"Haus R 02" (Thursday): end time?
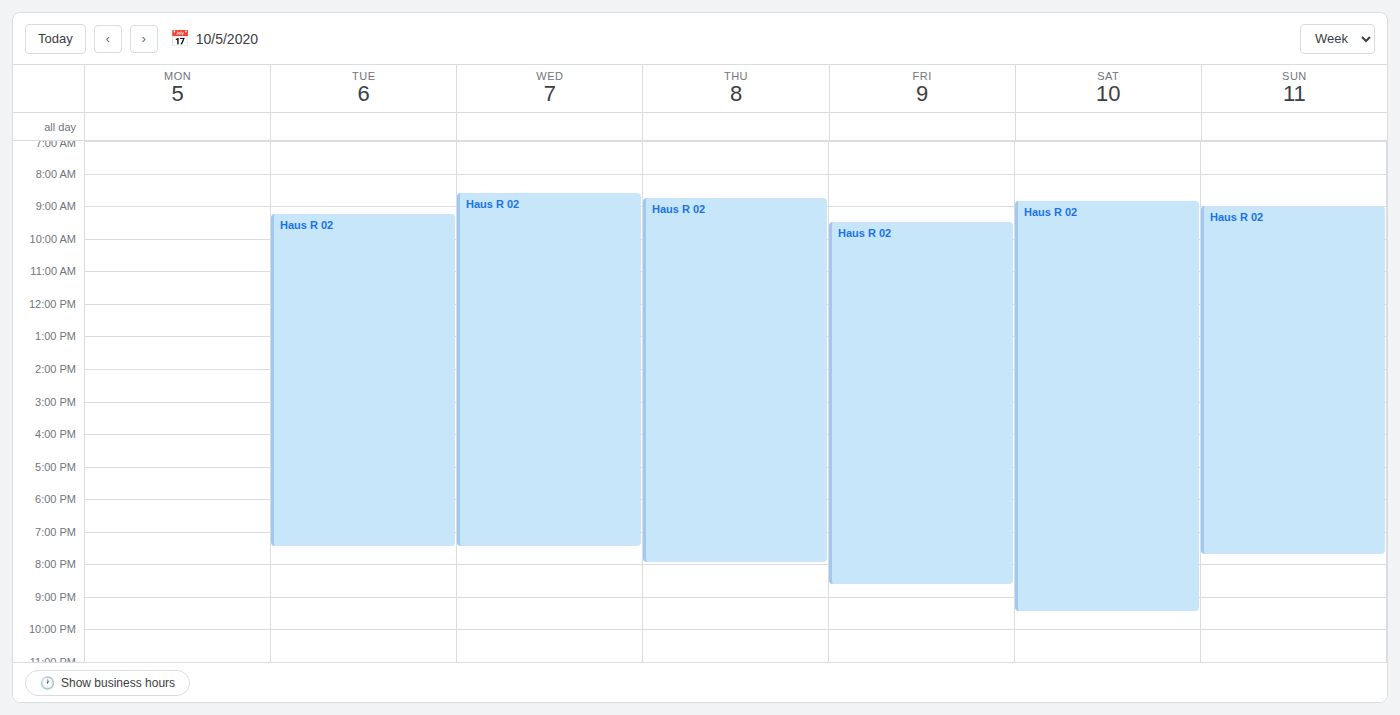
8:00 PM